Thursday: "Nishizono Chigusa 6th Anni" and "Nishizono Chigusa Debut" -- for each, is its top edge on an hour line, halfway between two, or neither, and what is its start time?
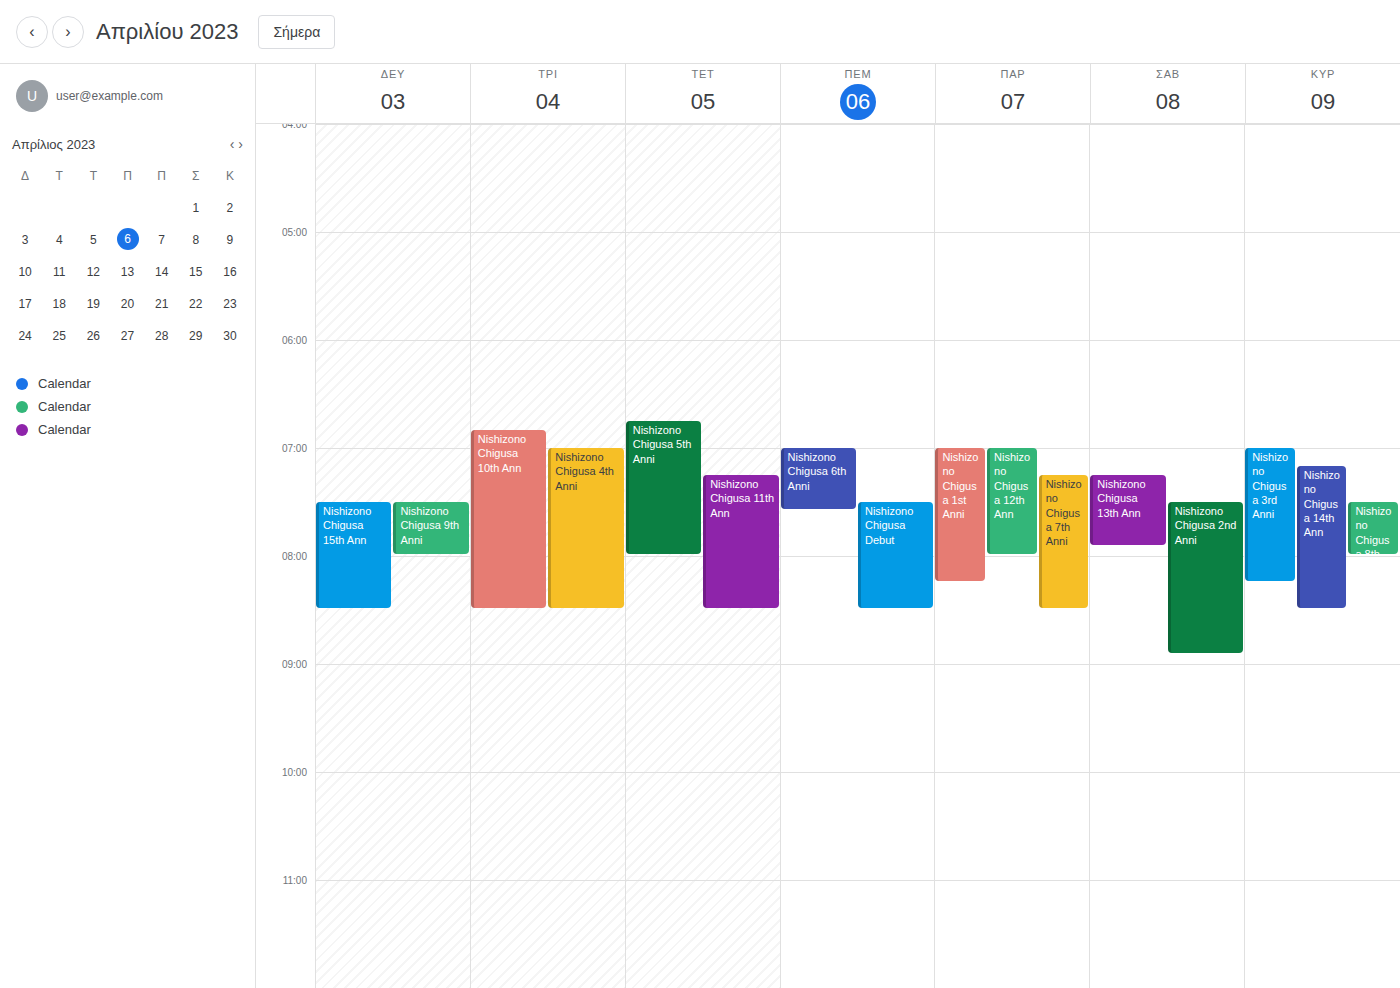
"Nishizono Chigusa 6th Anni": 7:00 AM, exactly on the 7 AM line. "Nishizono Chigusa Debut": 7:30 AM, halfway between the 7 AM and 8 AM lines.